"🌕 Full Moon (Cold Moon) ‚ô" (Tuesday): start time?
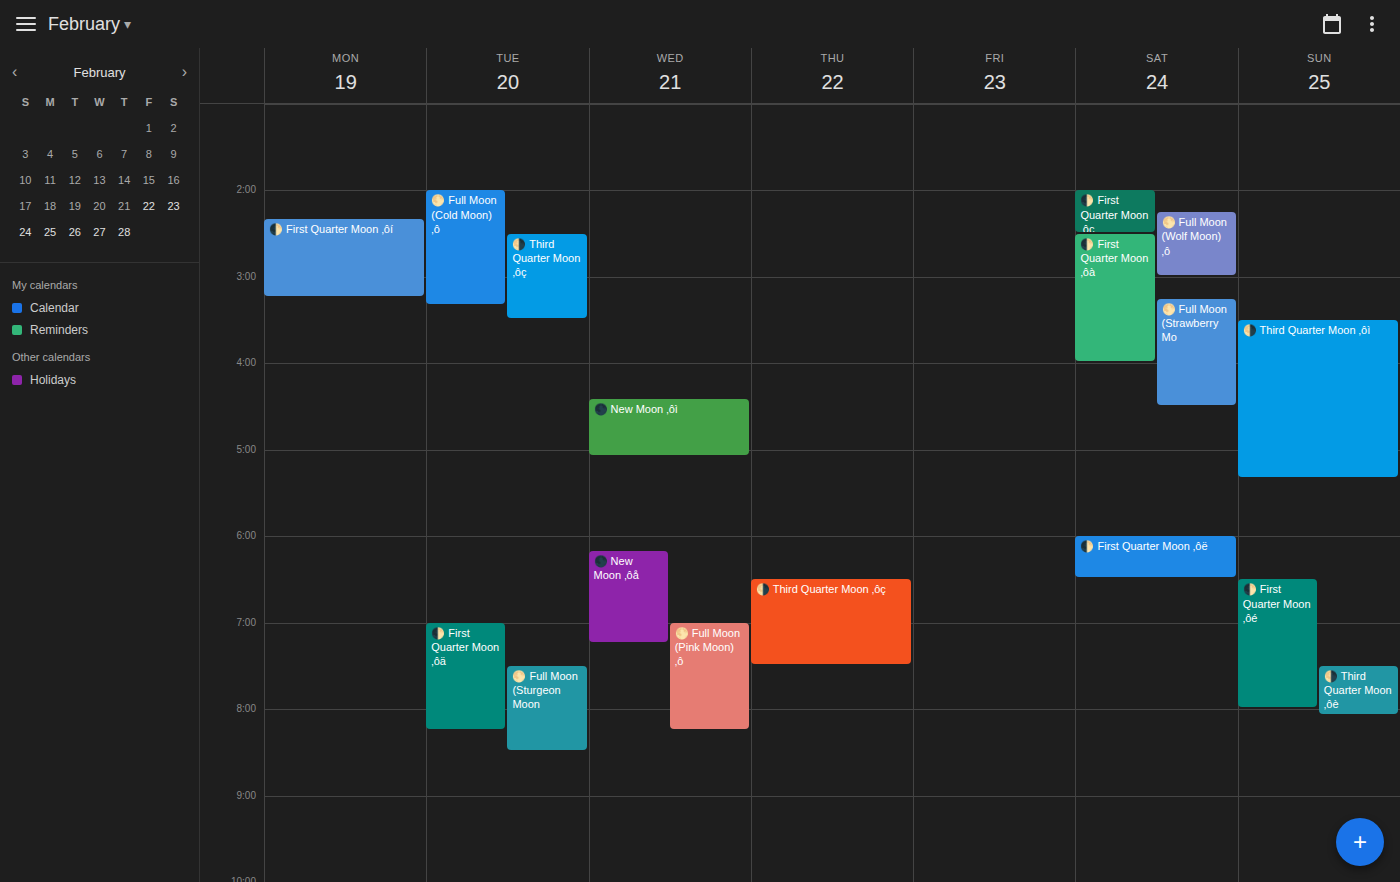
2:00 PM